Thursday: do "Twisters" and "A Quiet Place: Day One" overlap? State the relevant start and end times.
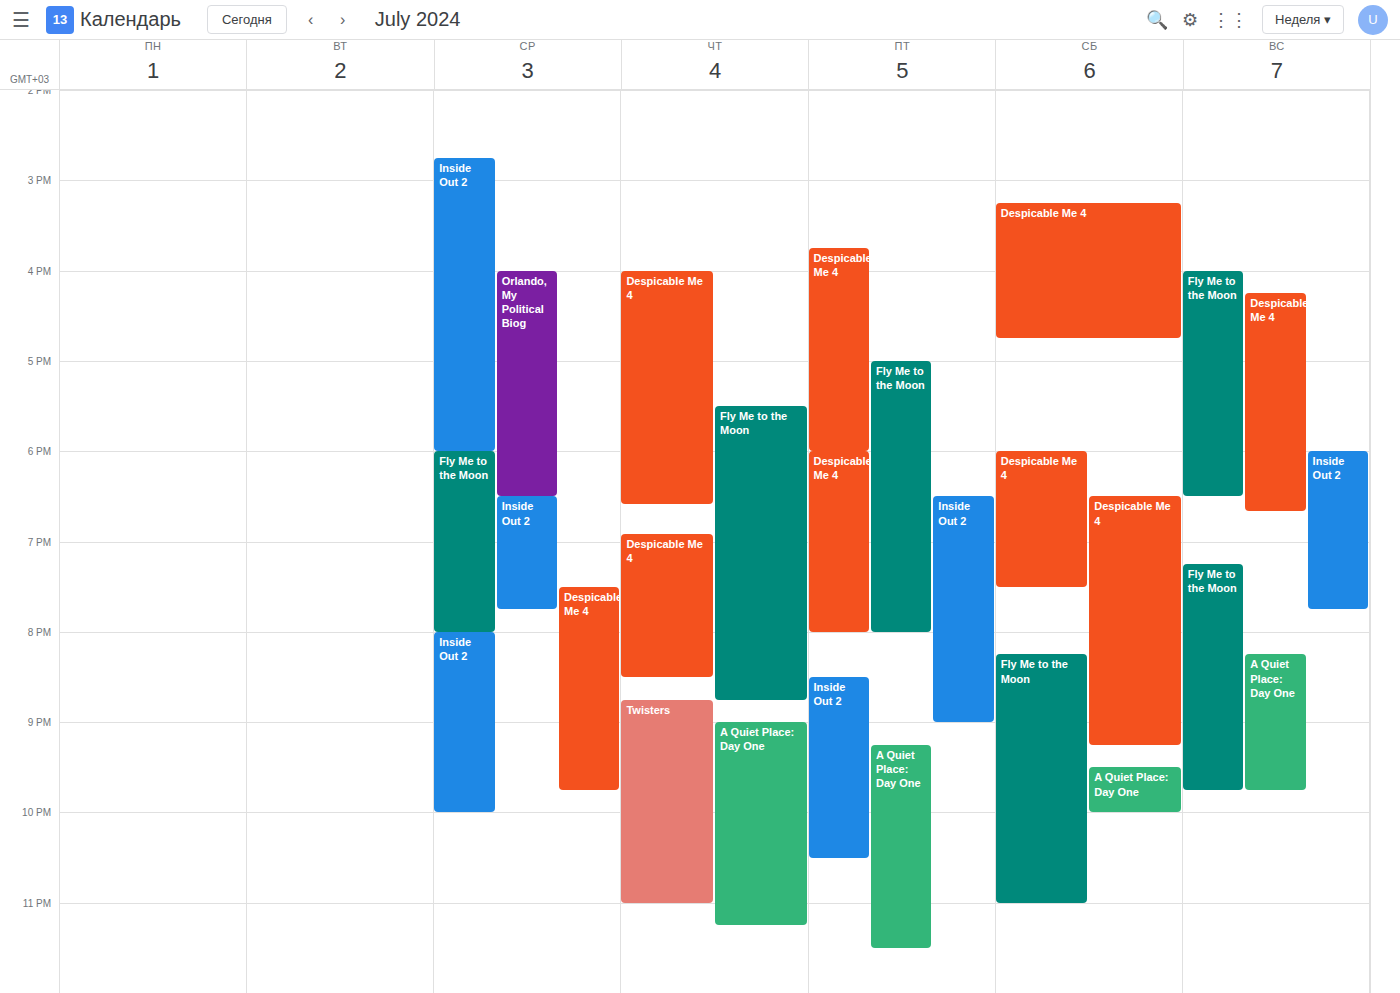
"A Quiet Place: Day One" starts at 9:00 PM, before "Twisters" ends at 11:00 PM -- they overlap.